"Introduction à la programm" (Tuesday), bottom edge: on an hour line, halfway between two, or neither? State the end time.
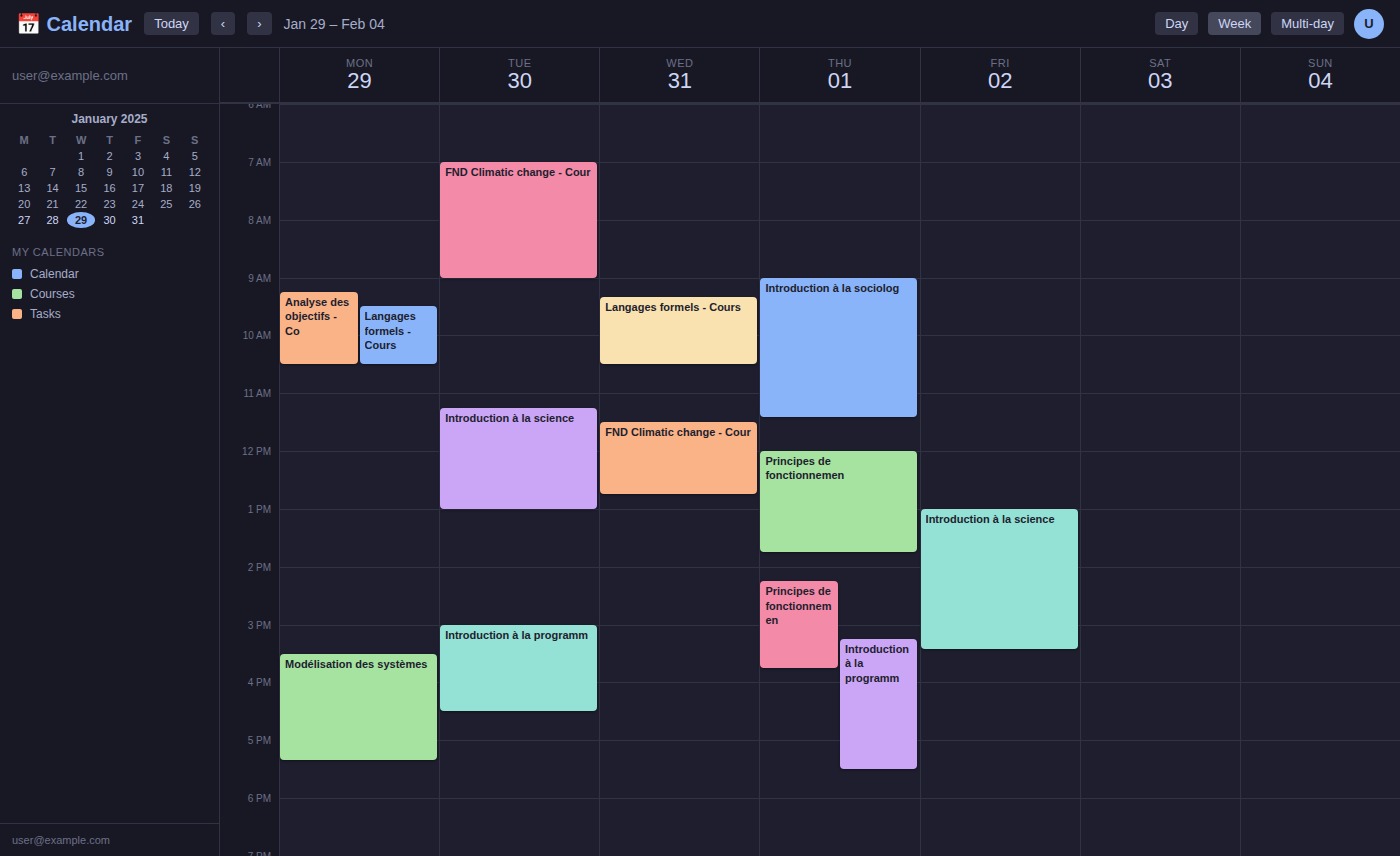
4:30 PM -- halfway between the 4 PM and 5 PM lines.